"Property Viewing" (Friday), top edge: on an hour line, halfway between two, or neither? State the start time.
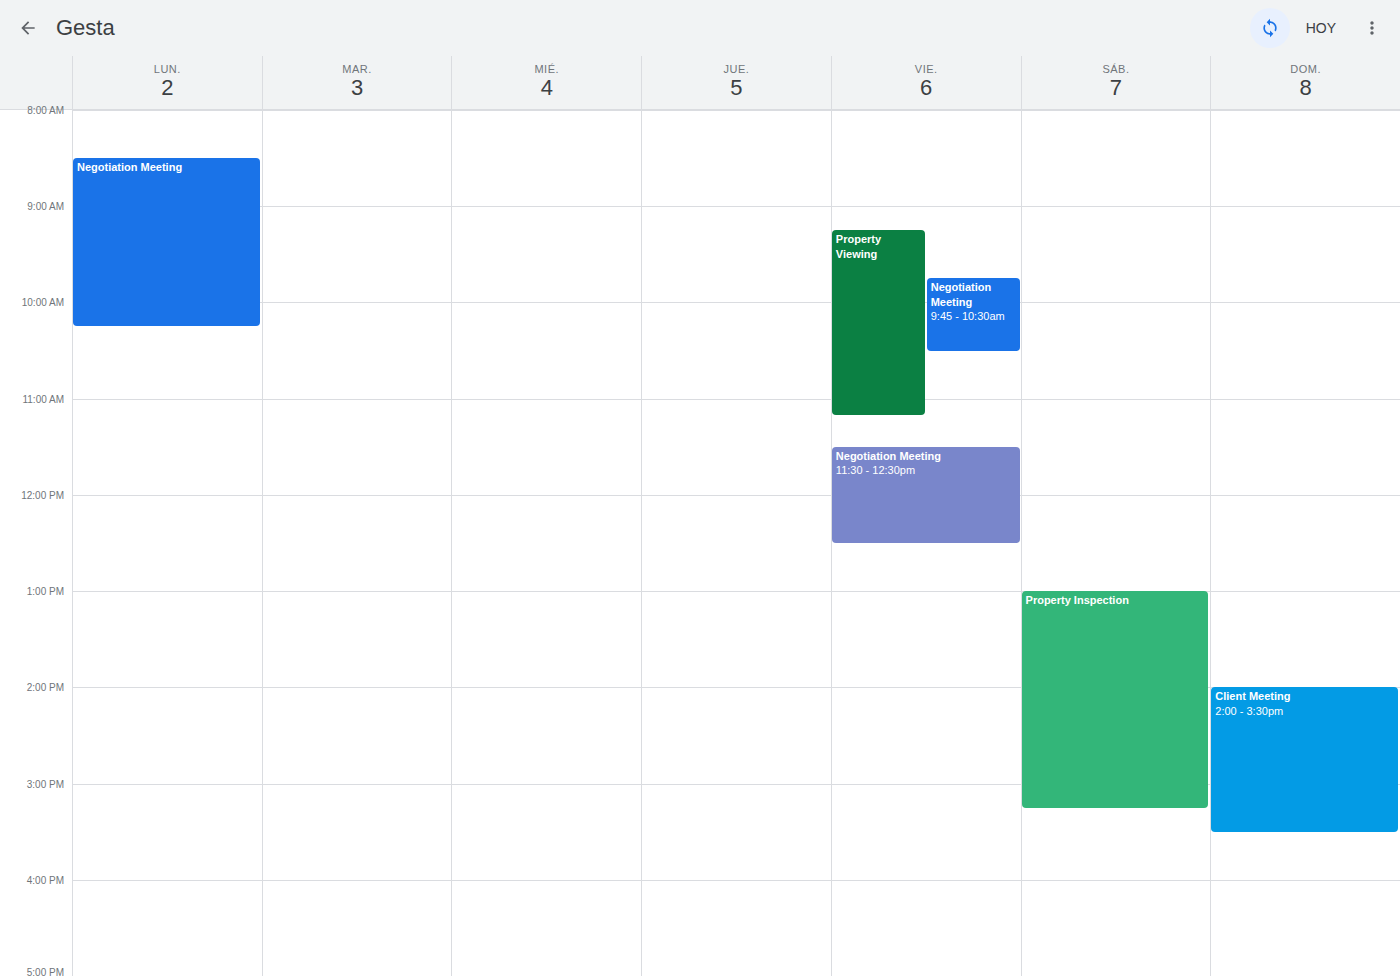
9:15 AM -- neither: a quarter of the way from the 9 AM line to the 10 AM line.